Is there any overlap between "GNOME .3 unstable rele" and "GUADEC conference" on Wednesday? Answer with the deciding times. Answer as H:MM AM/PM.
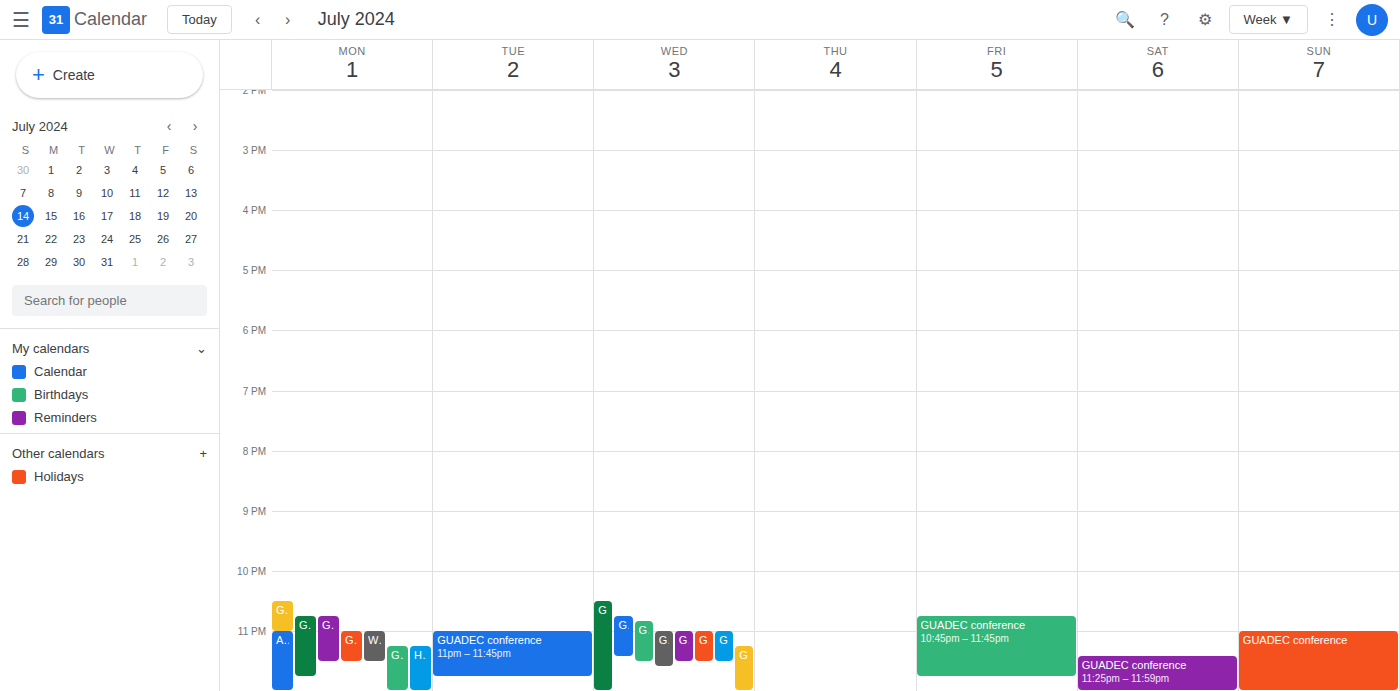
"GNOME .3 unstable rele" starts at 11:15 PM, before "GUADEC conference" ends at 11:25 PM -- they overlap.